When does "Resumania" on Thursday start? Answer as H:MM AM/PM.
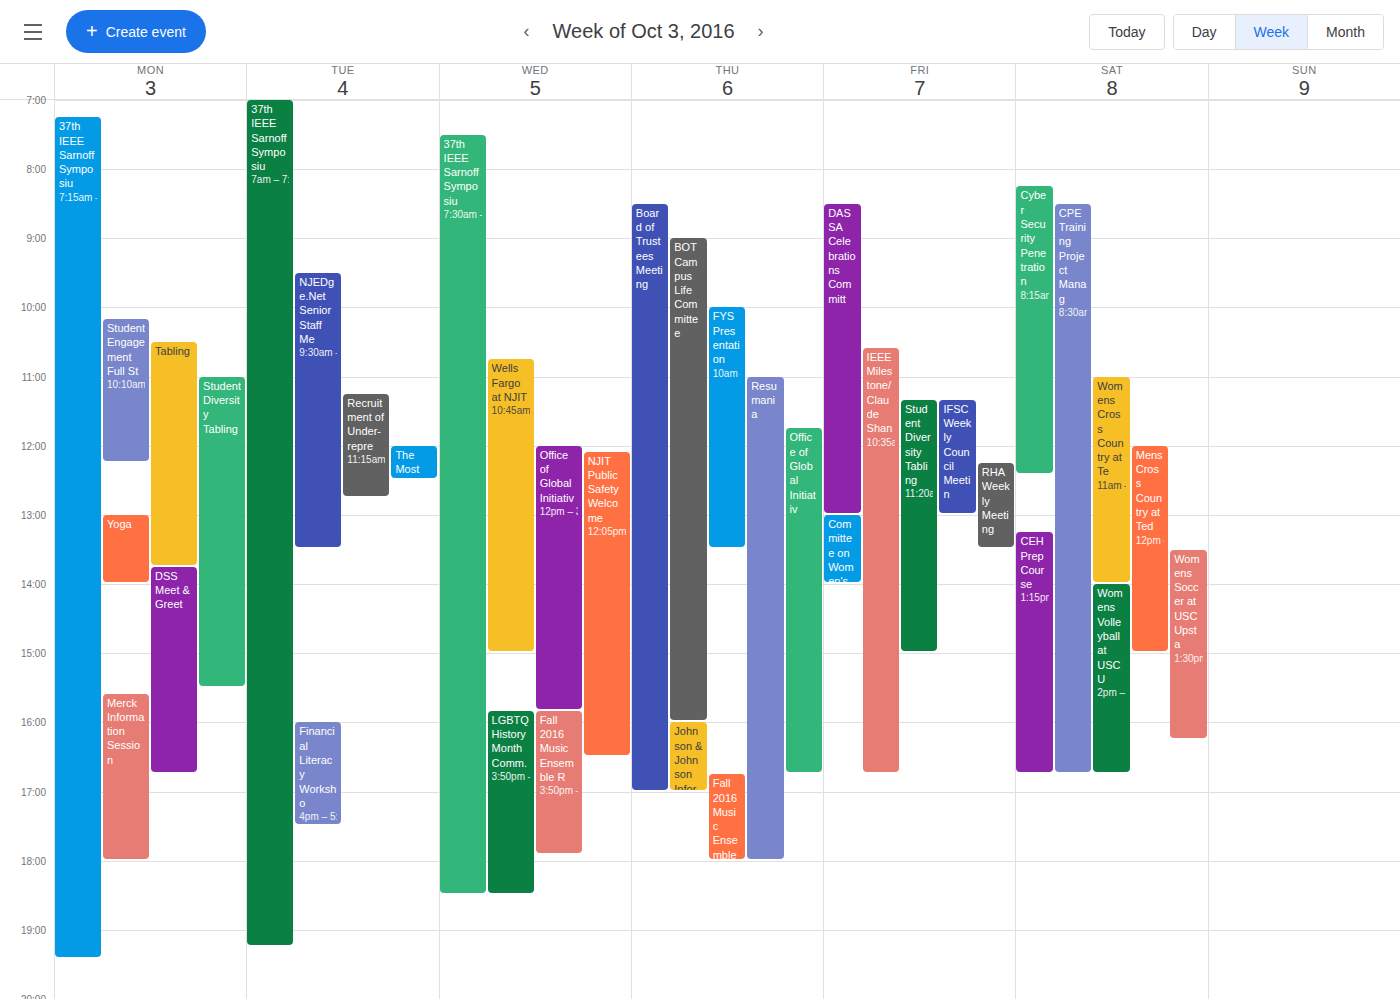
11:00 AM